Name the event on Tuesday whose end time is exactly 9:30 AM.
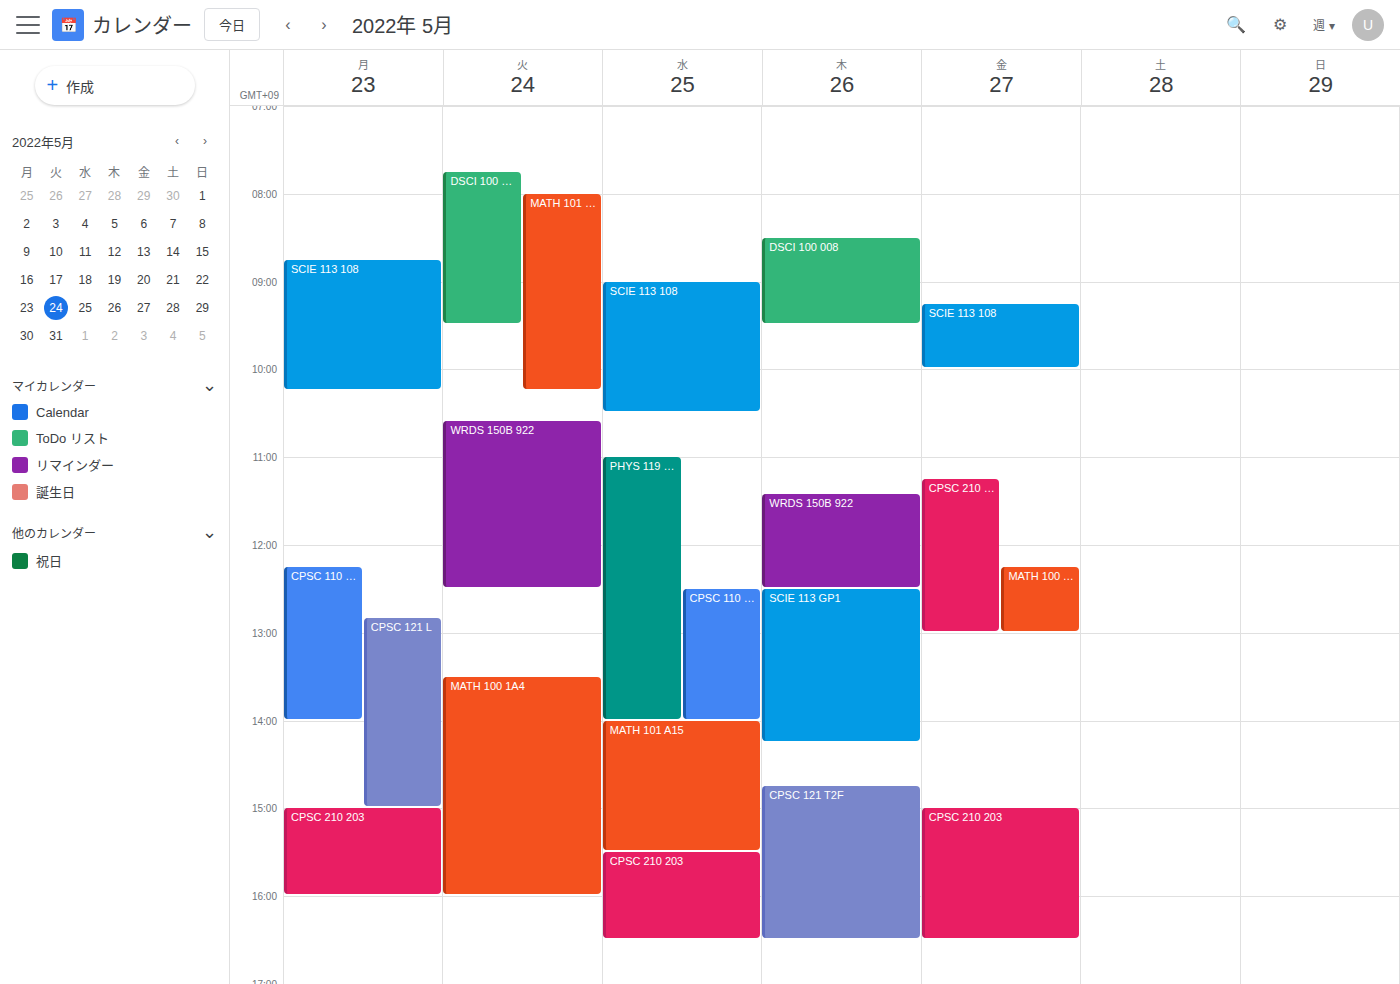
"DSCI 100 008"